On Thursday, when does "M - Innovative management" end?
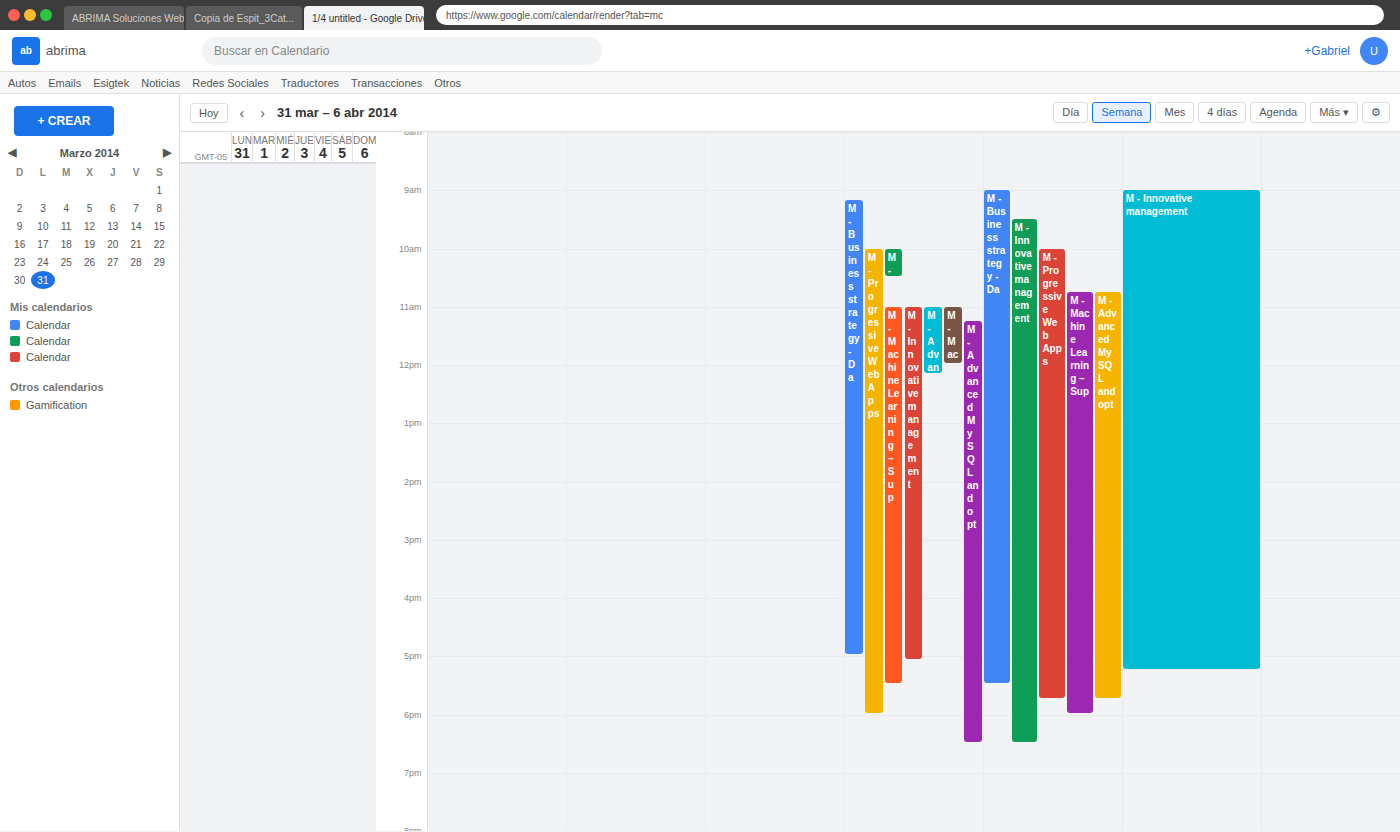
5:05 PM